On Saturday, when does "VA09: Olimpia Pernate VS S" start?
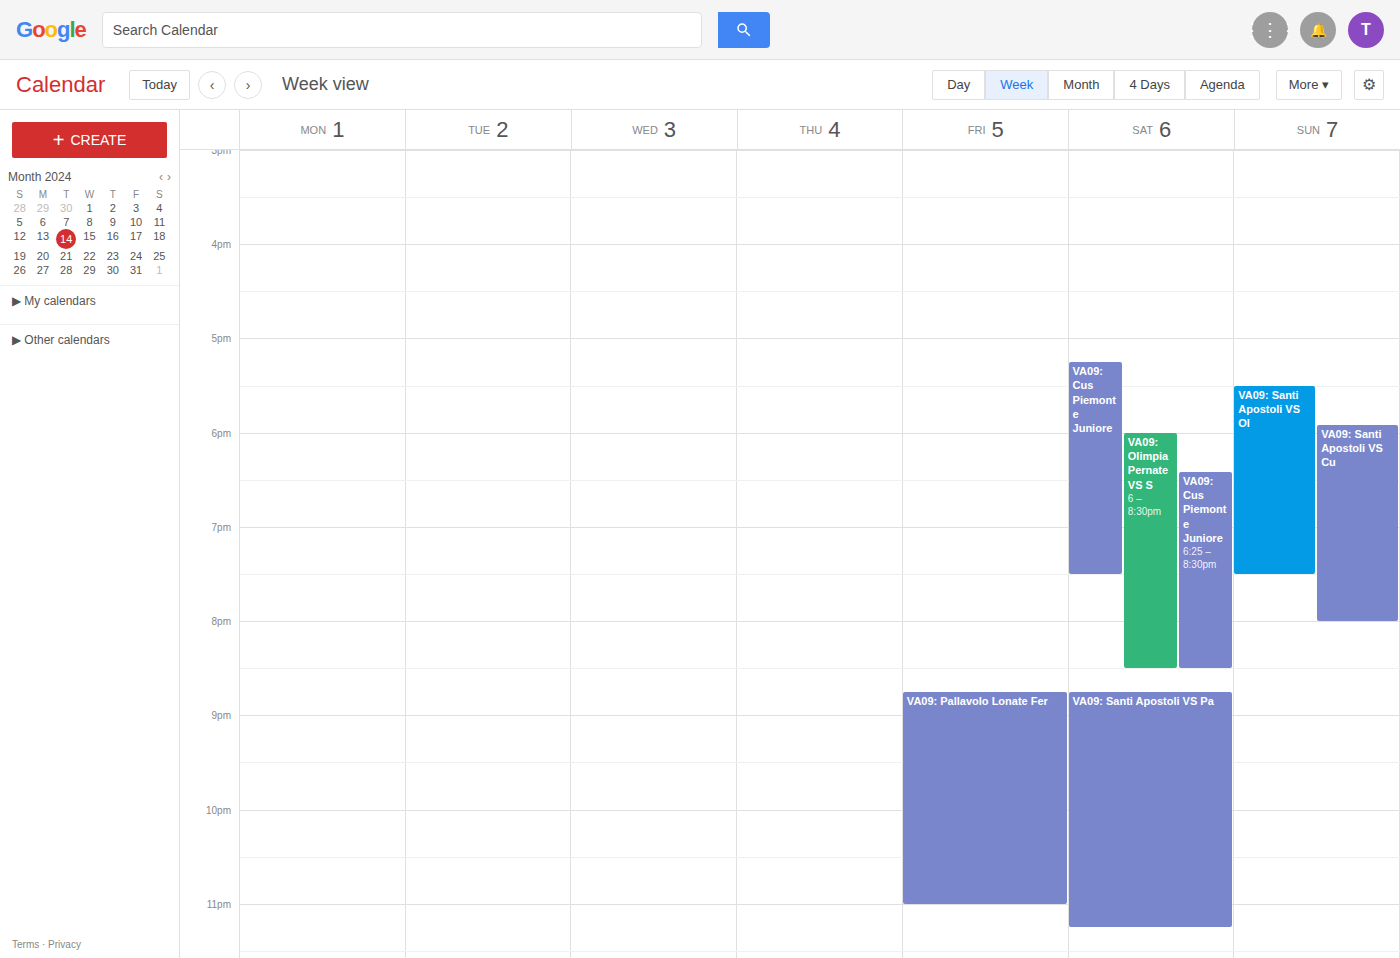
18:00